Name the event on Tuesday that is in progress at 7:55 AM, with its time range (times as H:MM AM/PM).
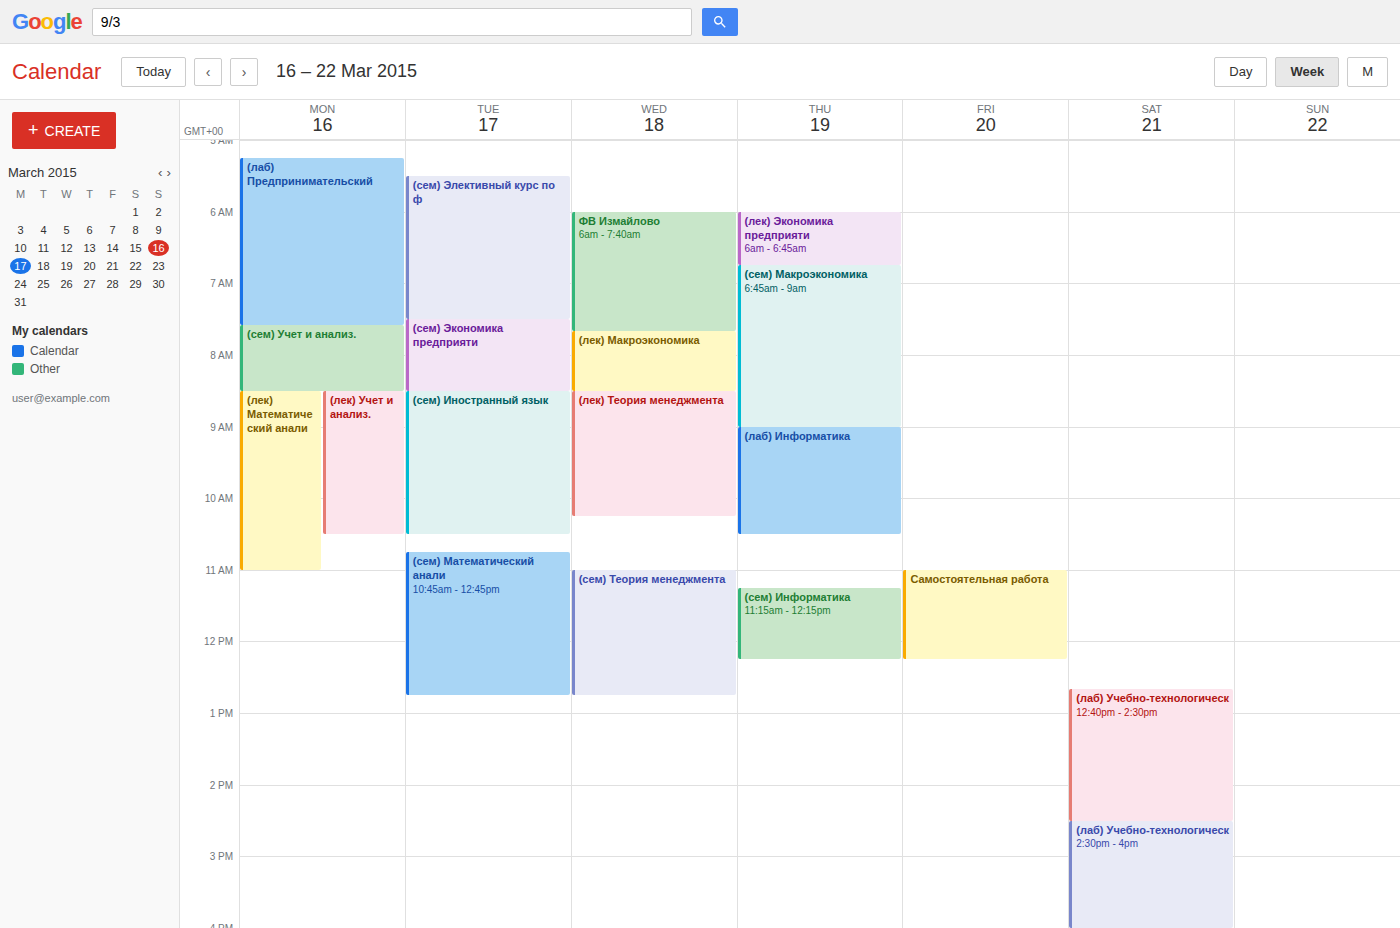
"(сем) Экономика предприяти", 7:30 AM to 8:30 AM